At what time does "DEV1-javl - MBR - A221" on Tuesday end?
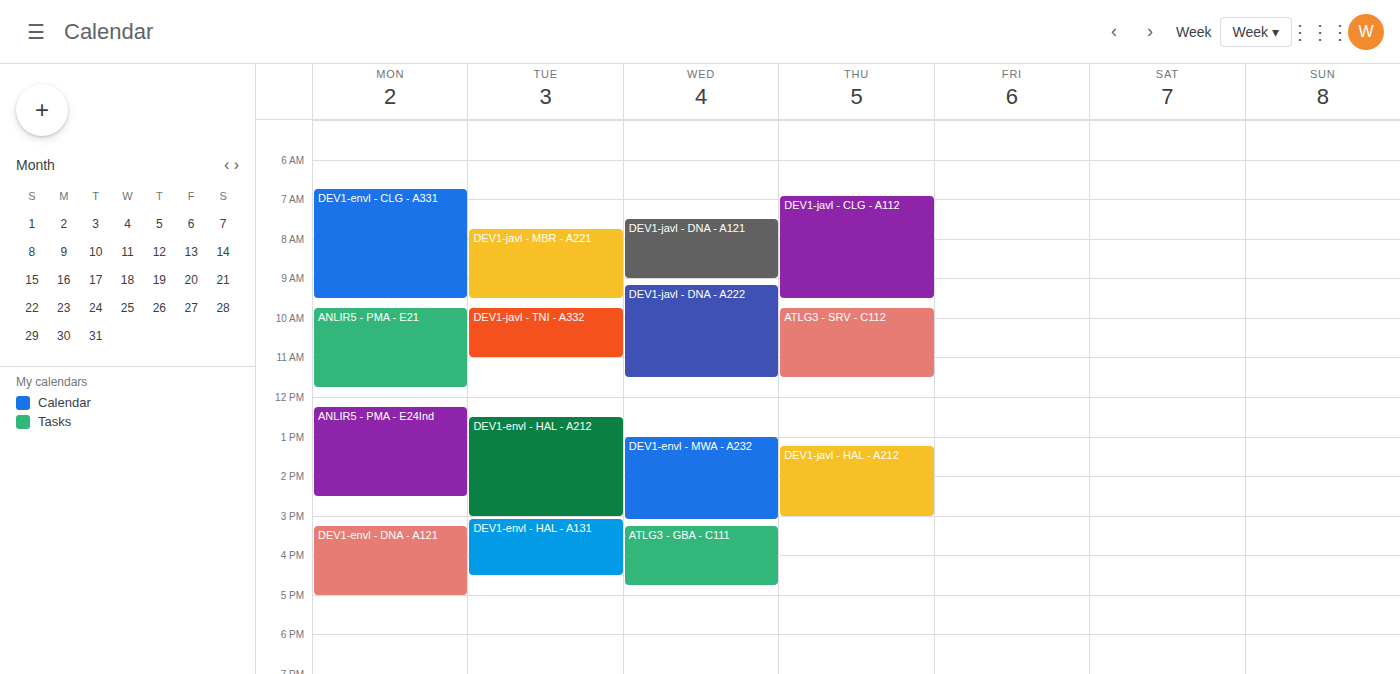
9:30 AM